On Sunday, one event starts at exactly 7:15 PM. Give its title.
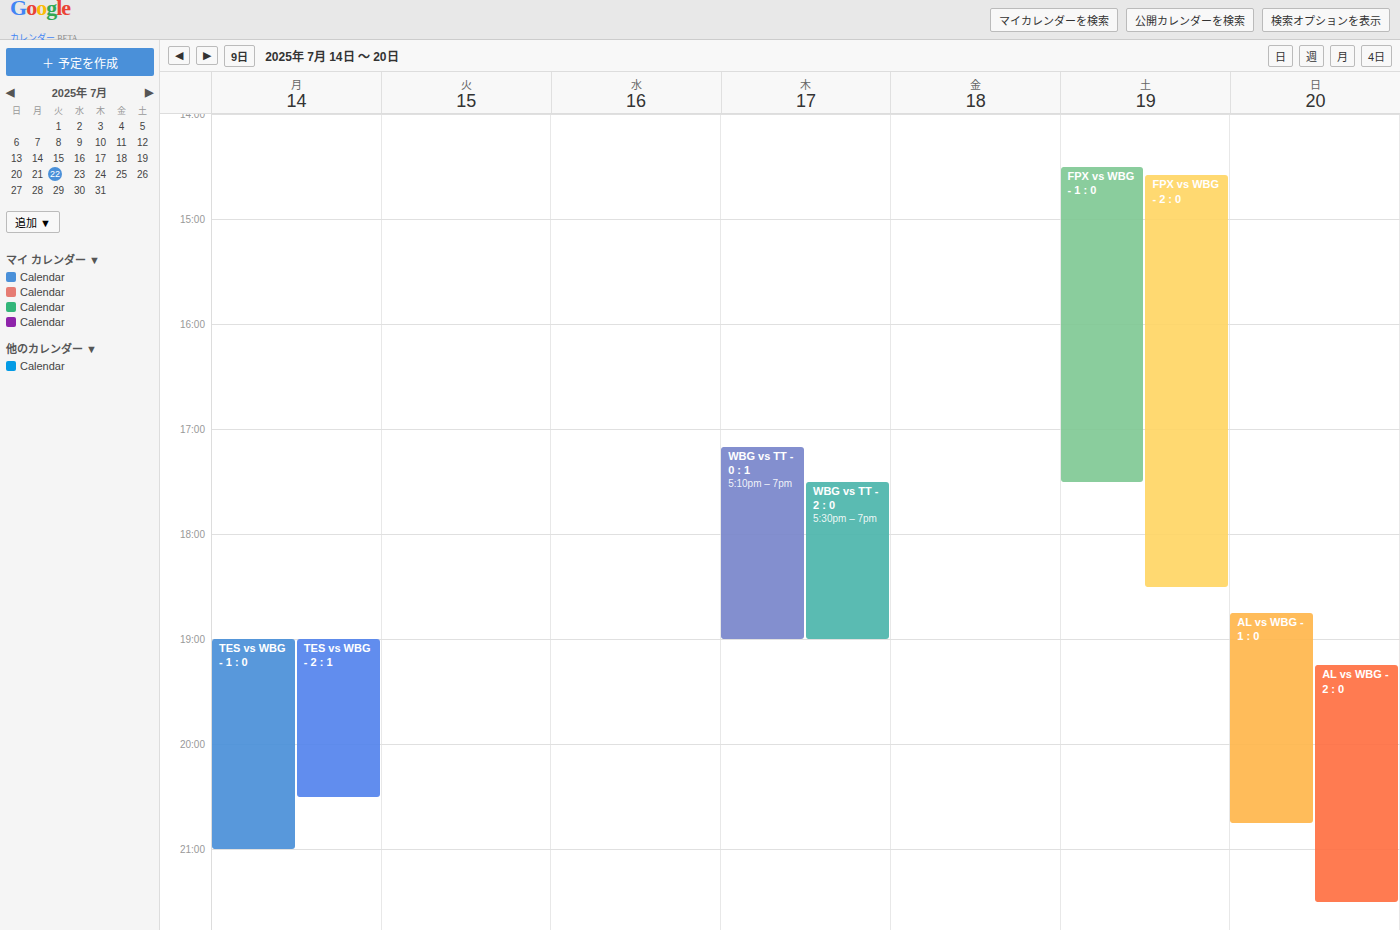
"AL vs WBG - 2 : 0"